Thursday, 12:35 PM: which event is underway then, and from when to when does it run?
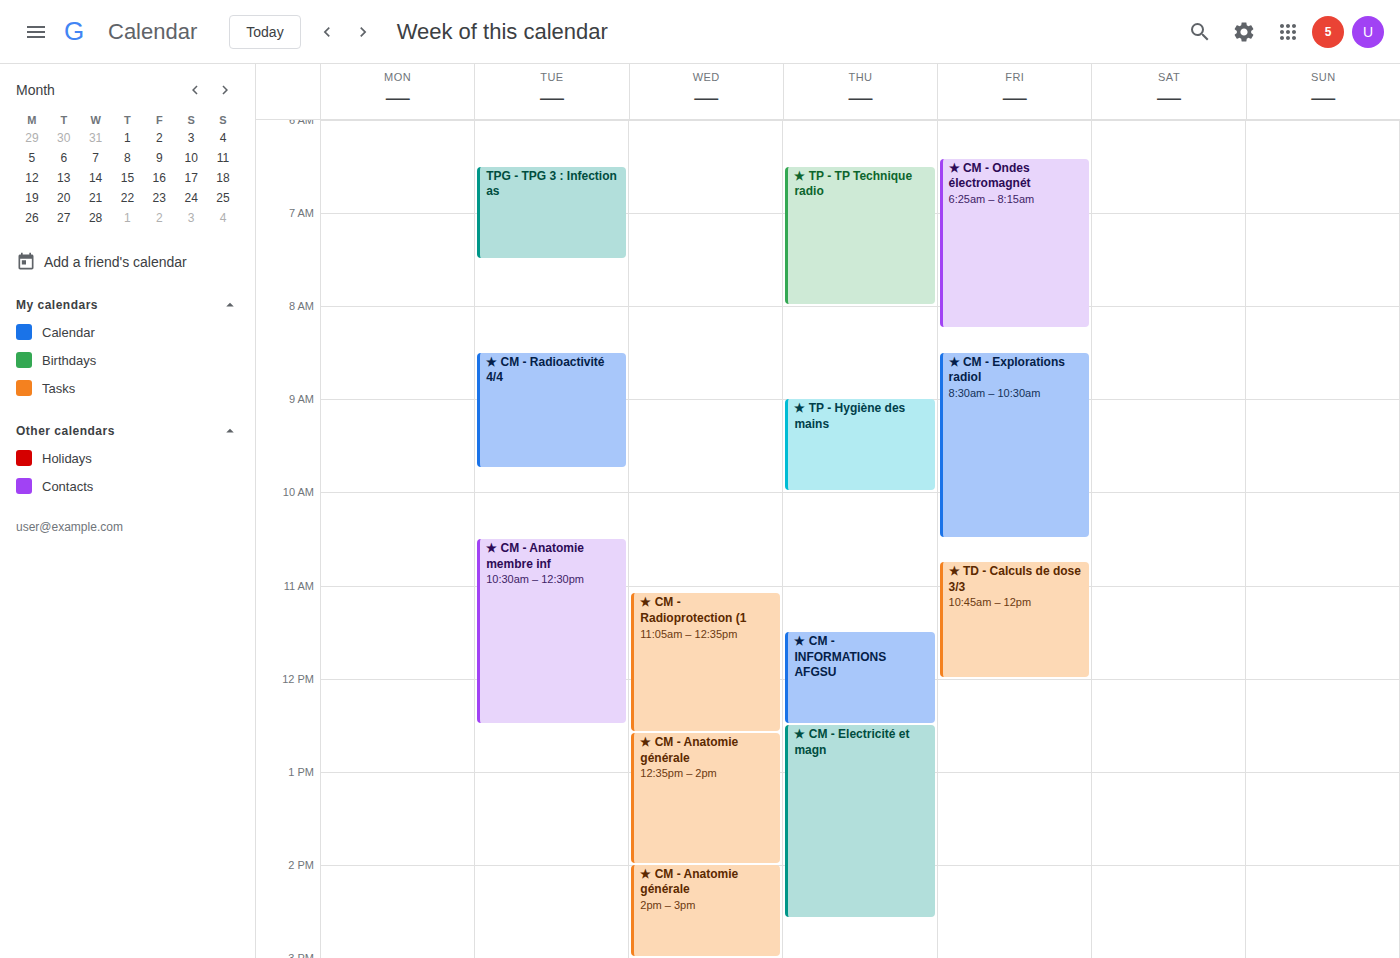
"★ CM - Electricité et magn", 12:30 PM to 2:35 PM